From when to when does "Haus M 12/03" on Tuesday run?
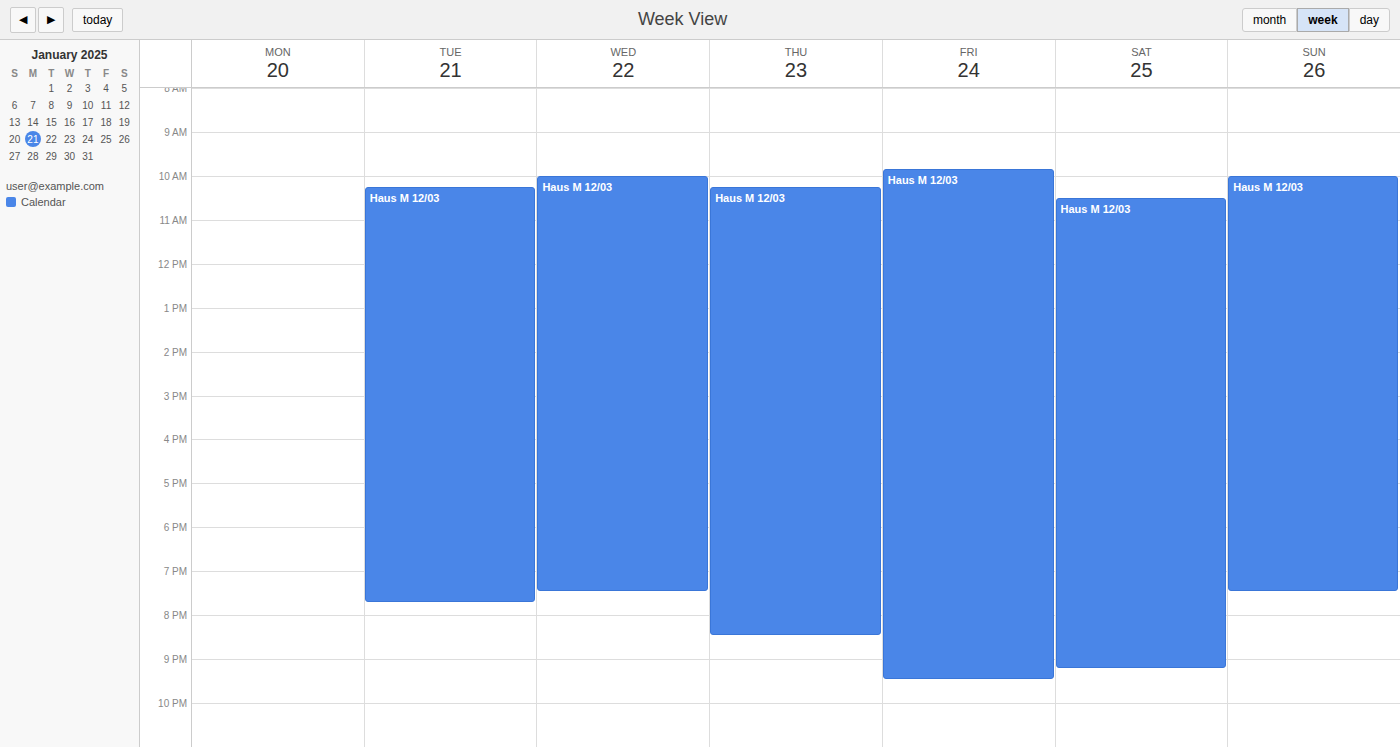
10:15 AM to 7:45 PM